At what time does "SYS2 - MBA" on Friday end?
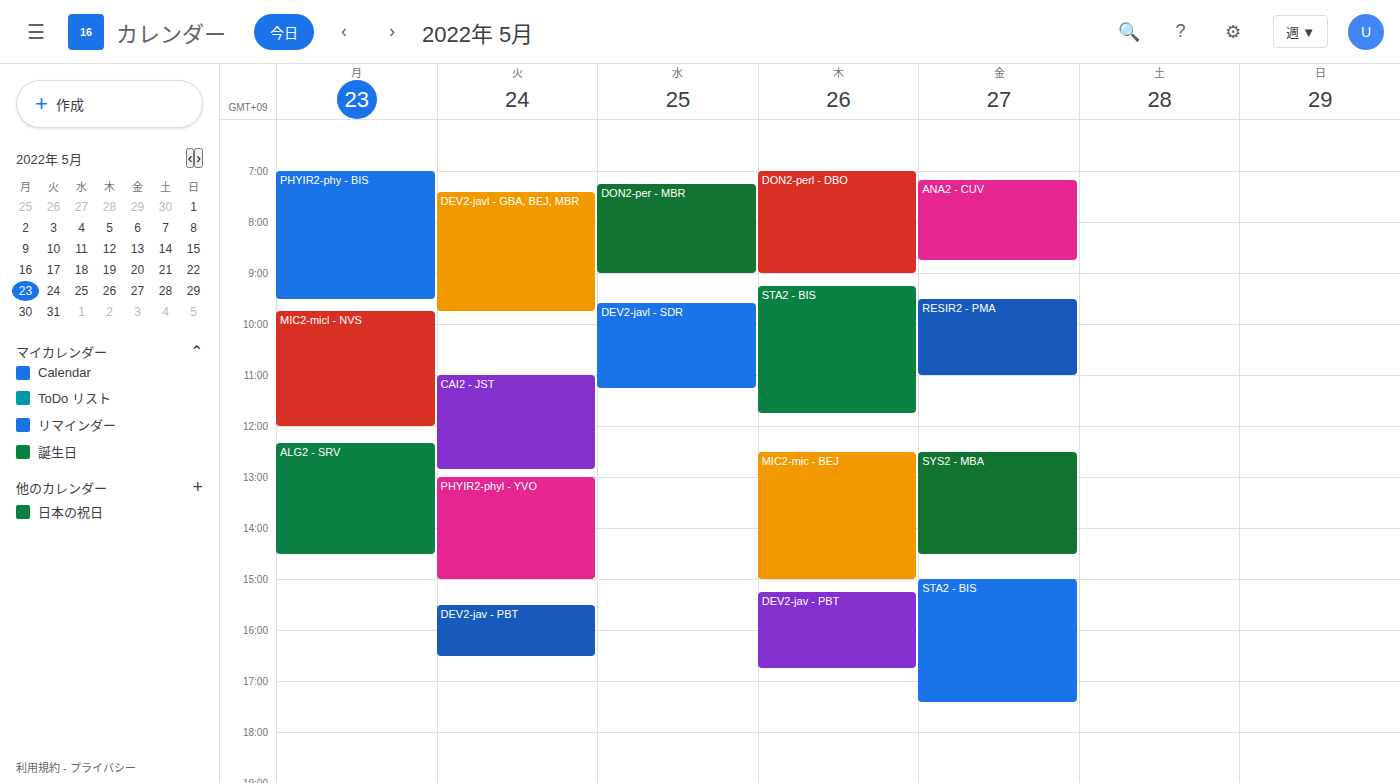
2:30 PM